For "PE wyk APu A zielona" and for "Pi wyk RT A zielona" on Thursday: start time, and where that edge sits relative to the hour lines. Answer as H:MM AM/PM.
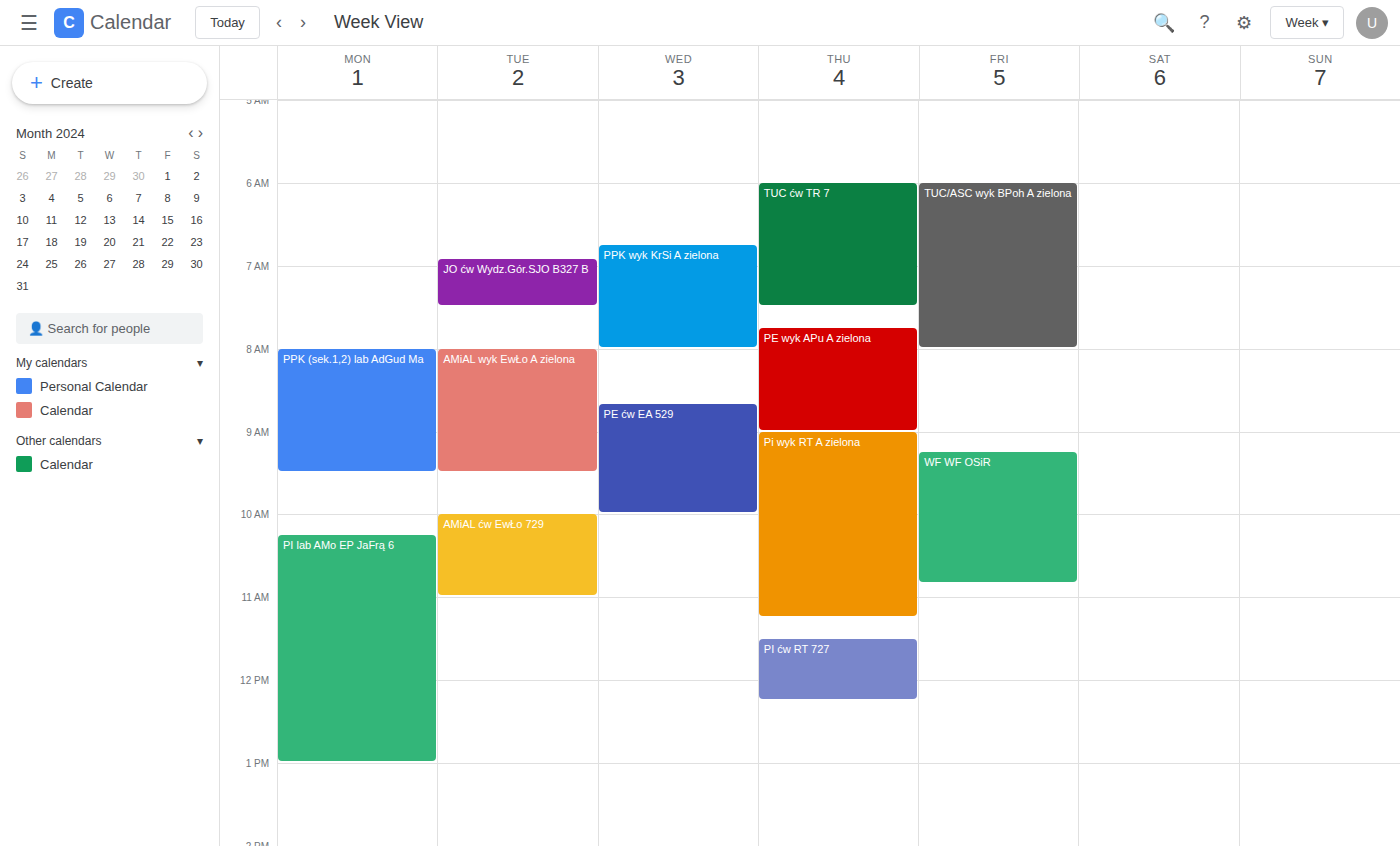
"PE wyk APu A zielona": 7:45 AM, neither: three quarters of the way from the 7 AM line to the 8 AM line. "Pi wyk RT A zielona": 9:00 AM, exactly on the 9 AM line.